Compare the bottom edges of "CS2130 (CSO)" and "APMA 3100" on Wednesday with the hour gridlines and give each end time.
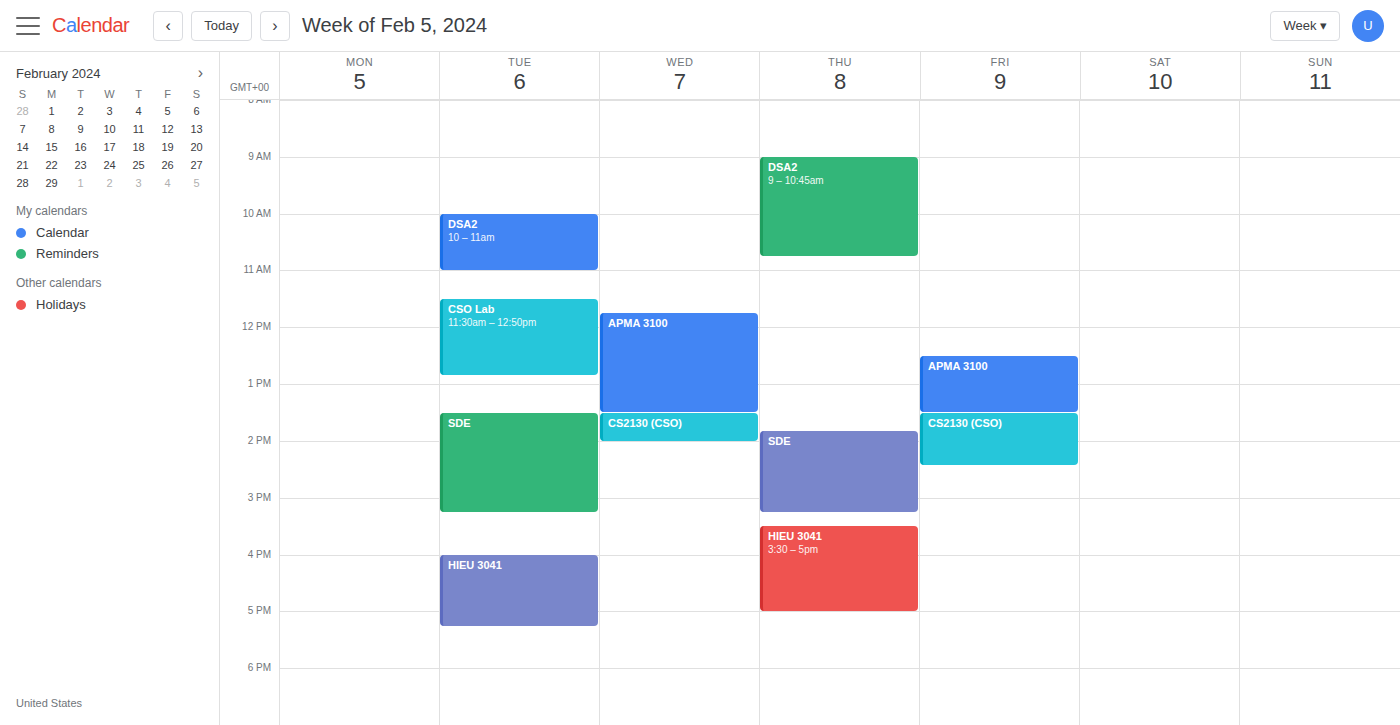
"CS2130 (CSO)": 2:00 PM, exactly on the 2 PM line. "APMA 3100": 1:30 PM, halfway between the 1 PM and 2 PM lines.